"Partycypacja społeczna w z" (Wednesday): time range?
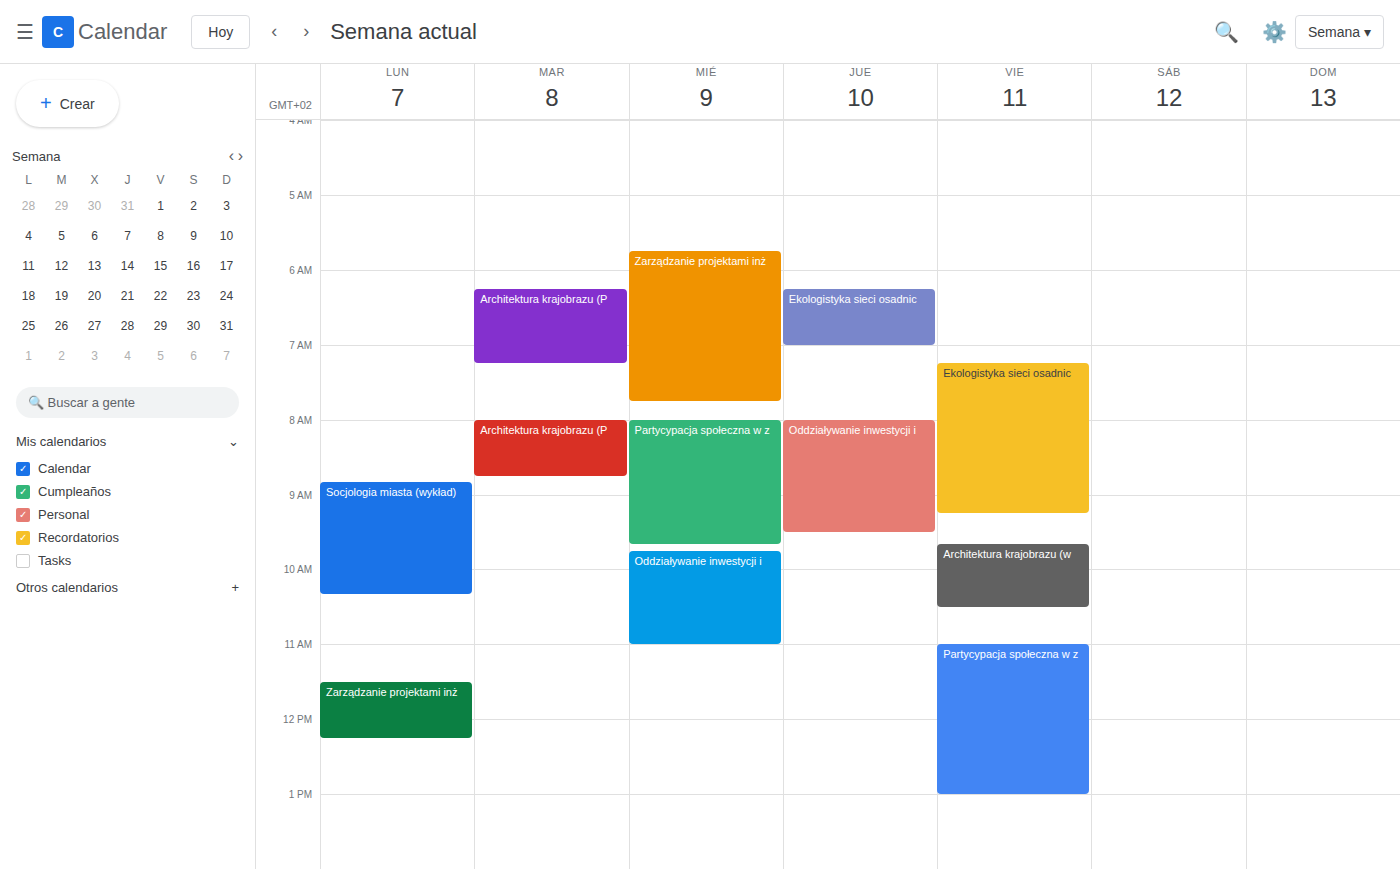
8:00 AM to 9:40 AM